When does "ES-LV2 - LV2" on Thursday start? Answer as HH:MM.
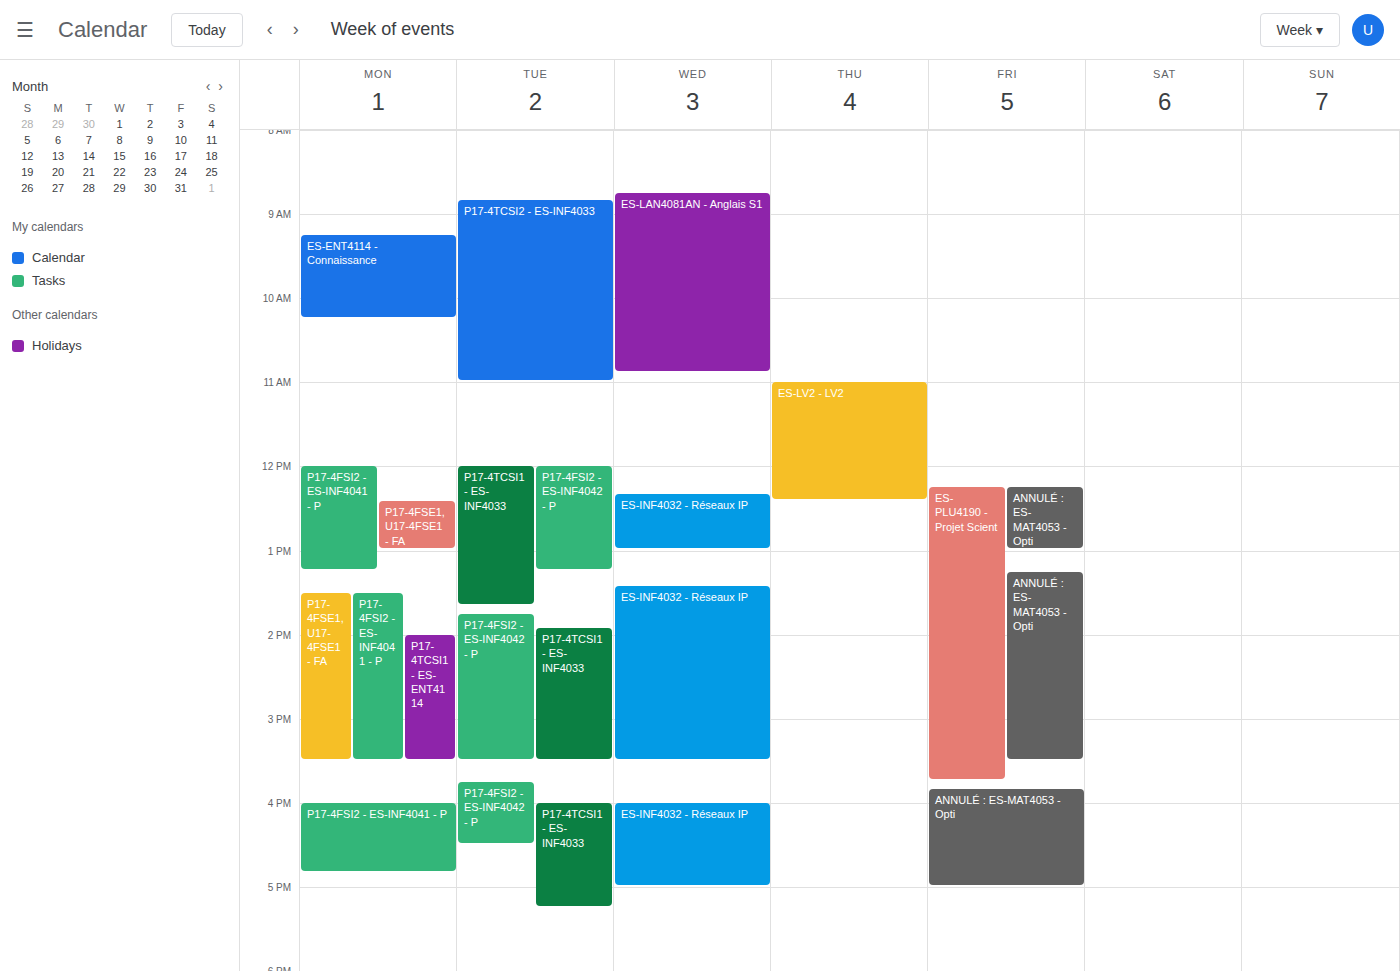
11:00